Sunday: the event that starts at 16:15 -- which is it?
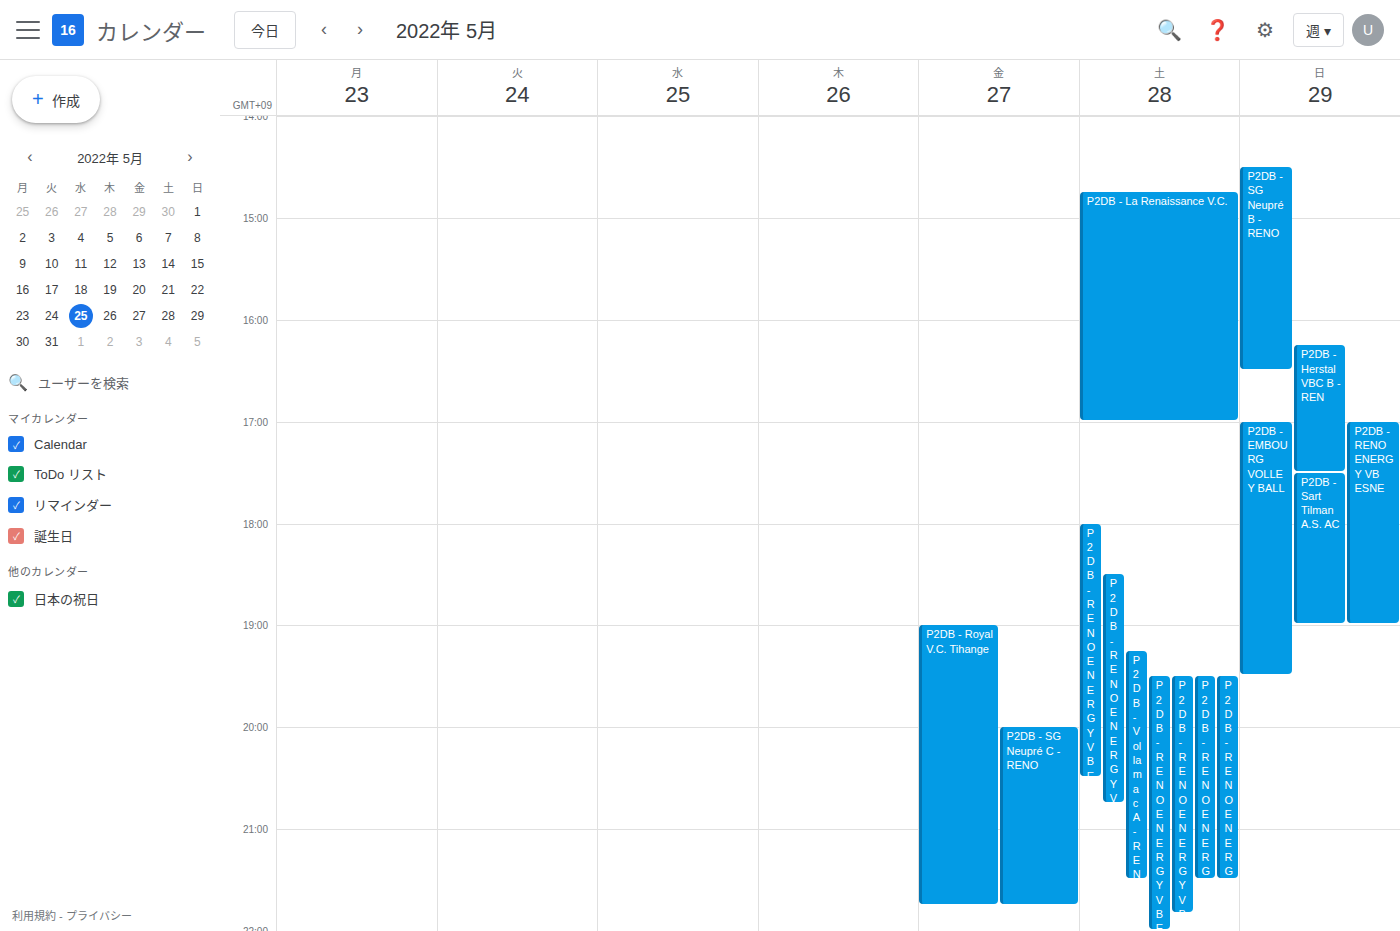
"P2DB - Herstal VBC B - REN"